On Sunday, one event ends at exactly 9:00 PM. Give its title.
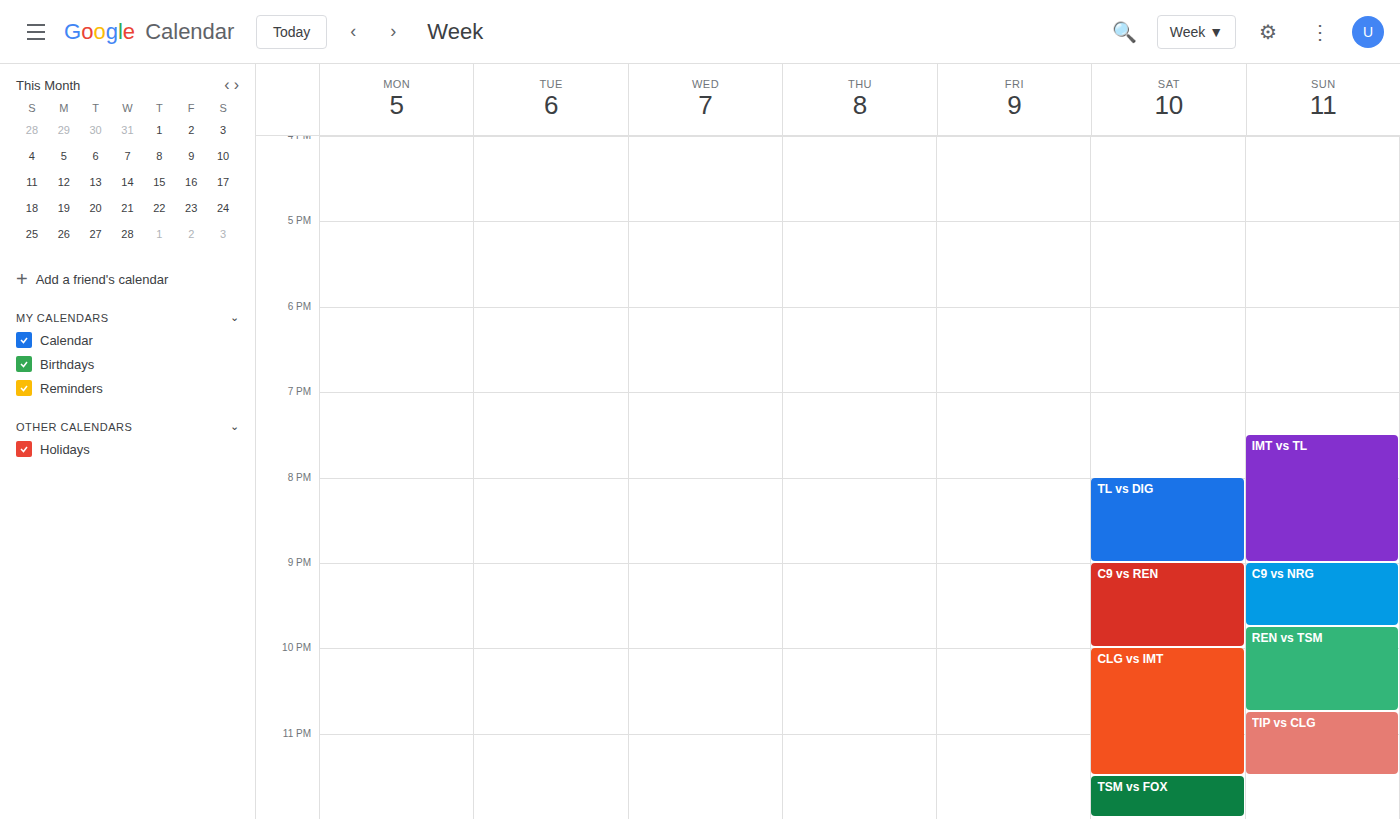
"IMT vs TL"